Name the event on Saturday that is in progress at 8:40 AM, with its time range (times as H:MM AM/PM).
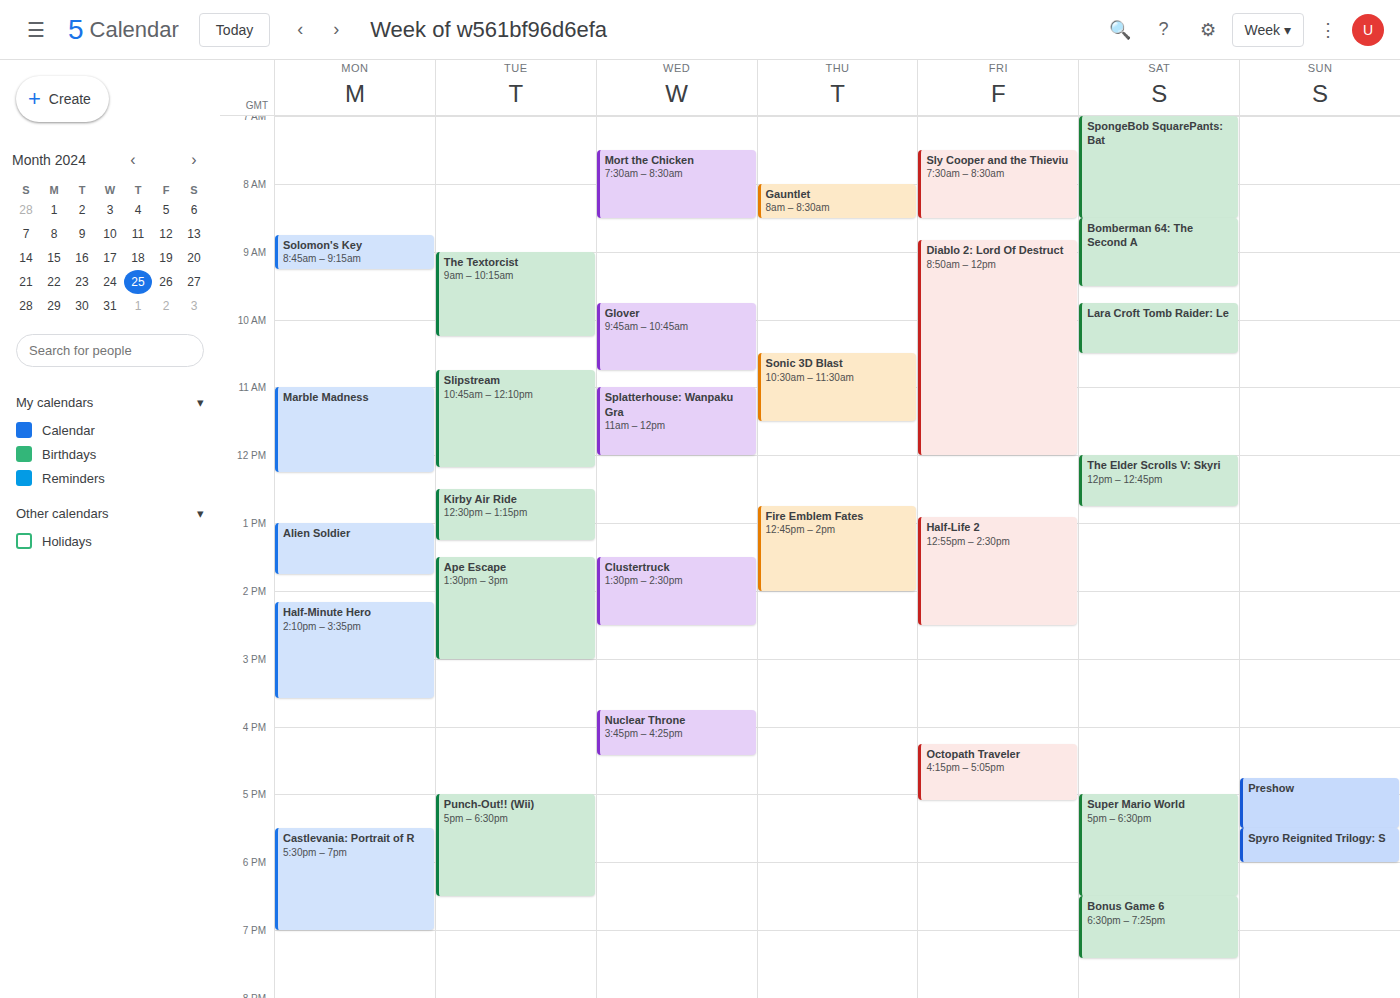
"Bomberman 64: The Second A", 8:30 AM to 9:30 AM